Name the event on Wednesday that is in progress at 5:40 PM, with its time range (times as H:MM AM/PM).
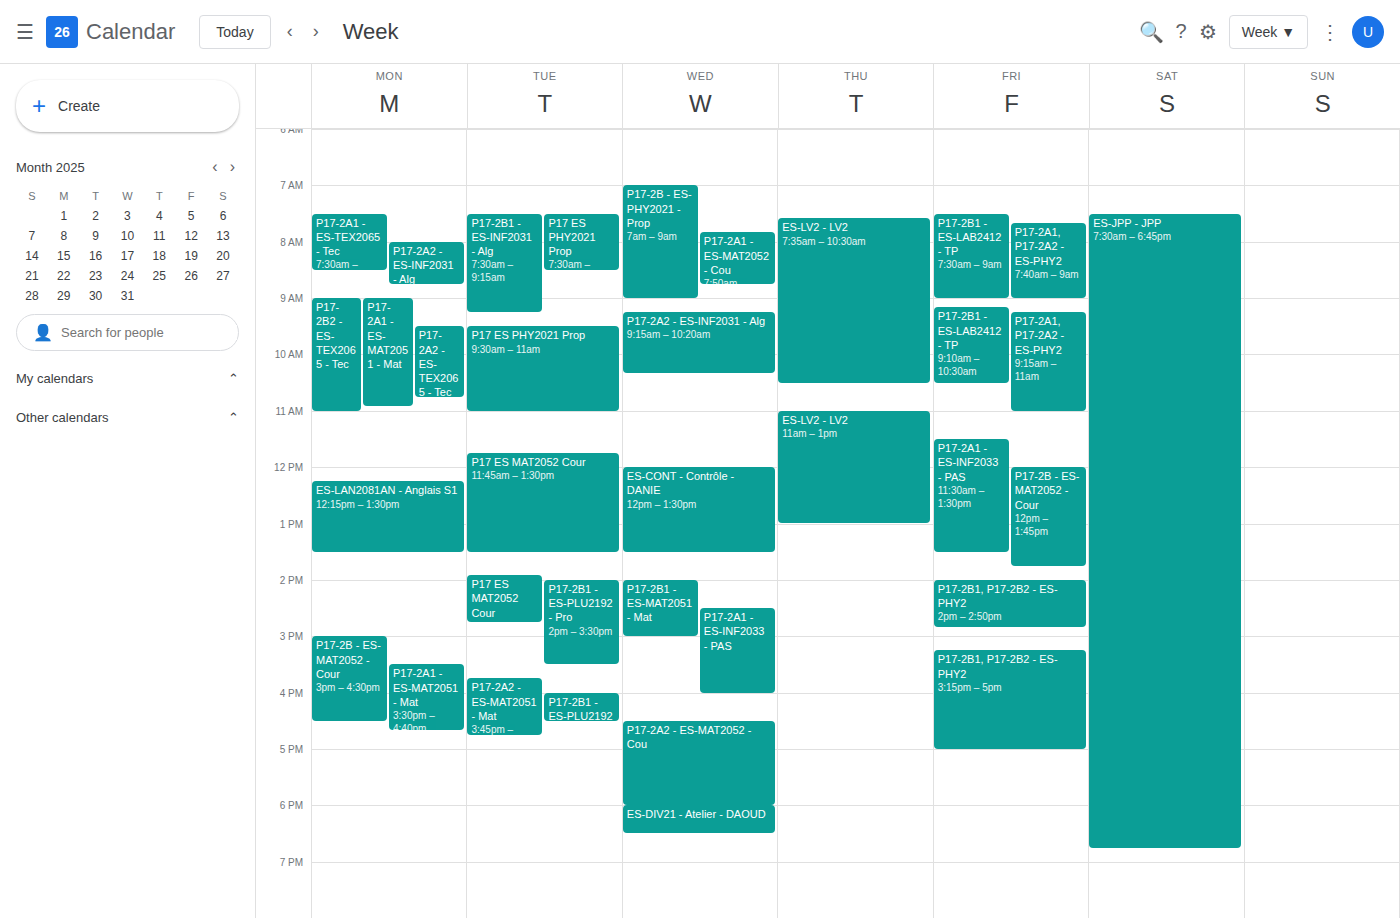
"P17-2A2 - ES-MAT2052 - Cou", 4:30 PM to 6:00 PM